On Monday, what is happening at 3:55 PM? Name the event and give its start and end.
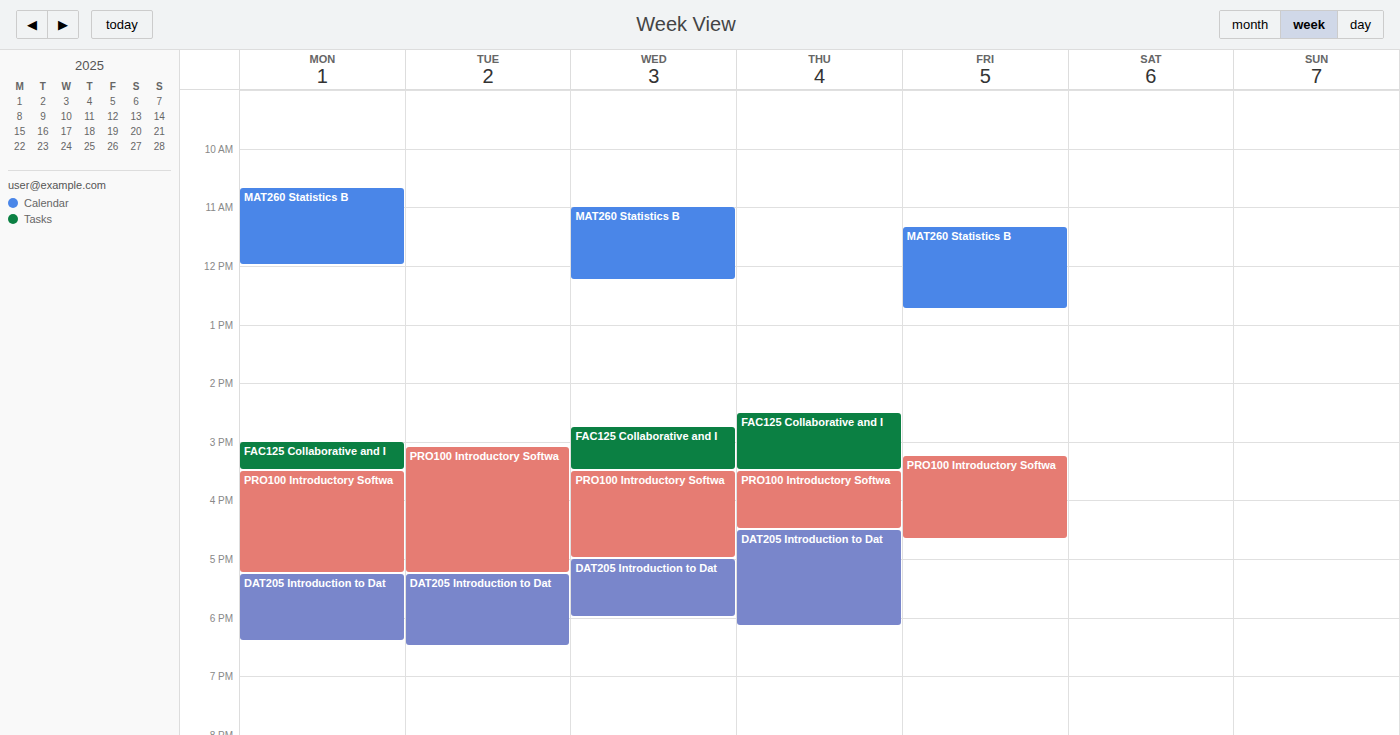
"PRO100 Introductory Softwa", 3:30 PM to 5:15 PM